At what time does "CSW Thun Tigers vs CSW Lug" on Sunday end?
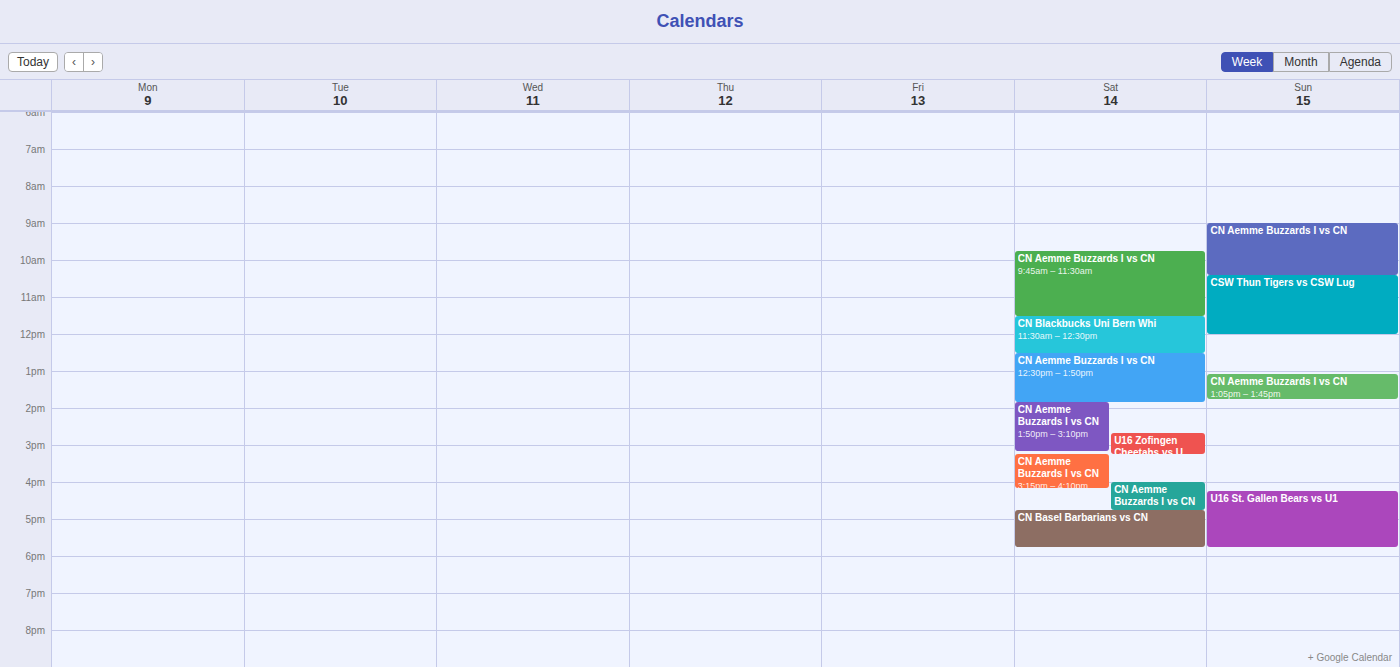
12:00